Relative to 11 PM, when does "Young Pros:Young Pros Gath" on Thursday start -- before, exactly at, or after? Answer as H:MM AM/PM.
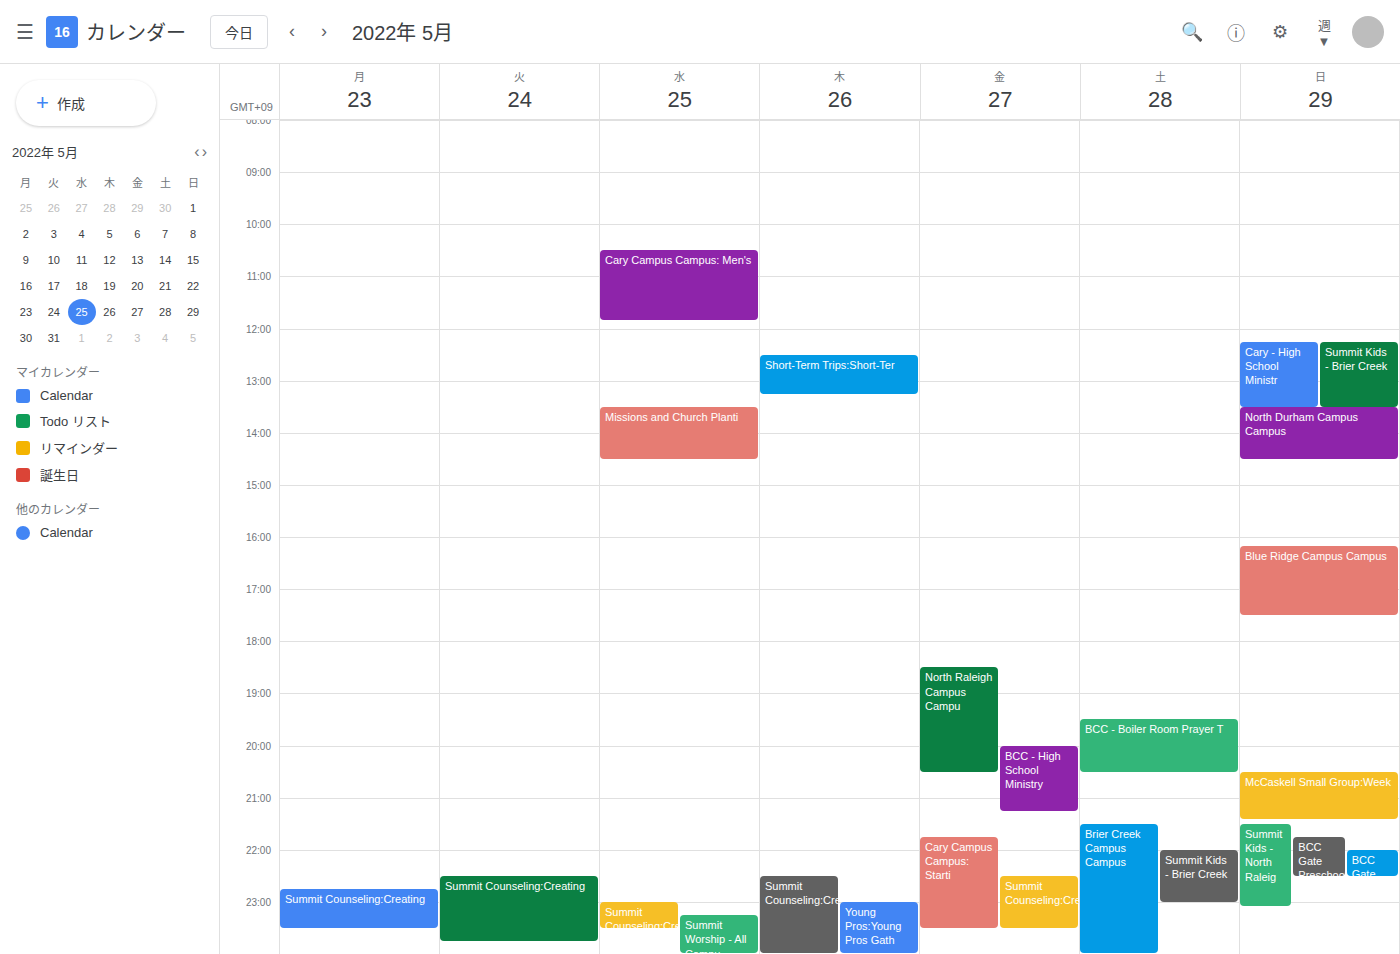
11:00 PM -- exactly at 11 PM, on the 11 PM line.